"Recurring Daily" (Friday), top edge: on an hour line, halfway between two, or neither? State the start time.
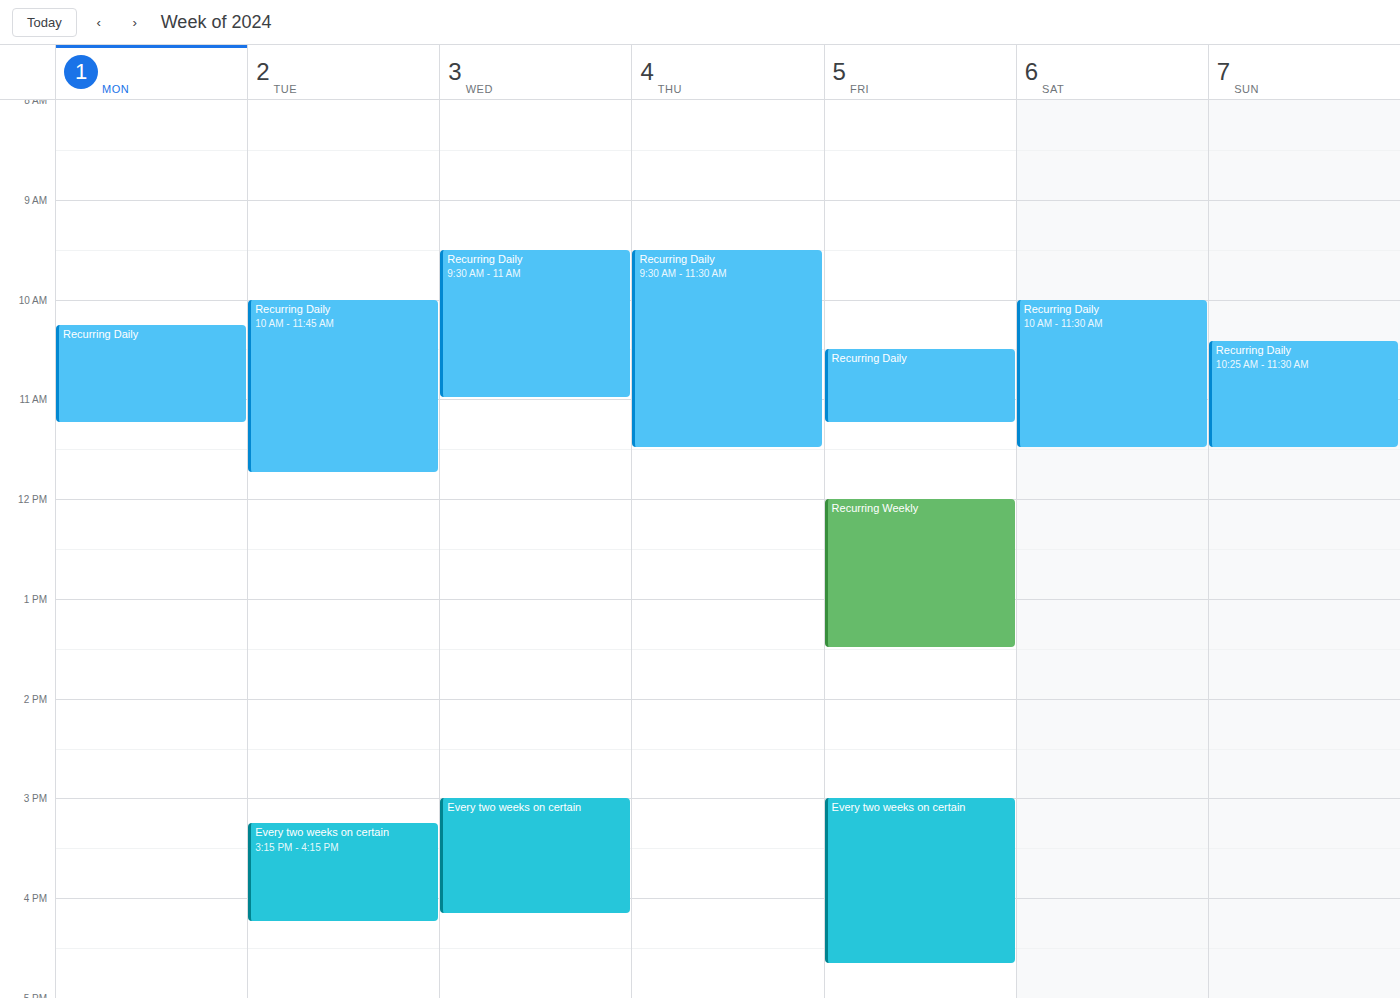
10:30 AM -- halfway between the 10 AM and 11 AM lines.